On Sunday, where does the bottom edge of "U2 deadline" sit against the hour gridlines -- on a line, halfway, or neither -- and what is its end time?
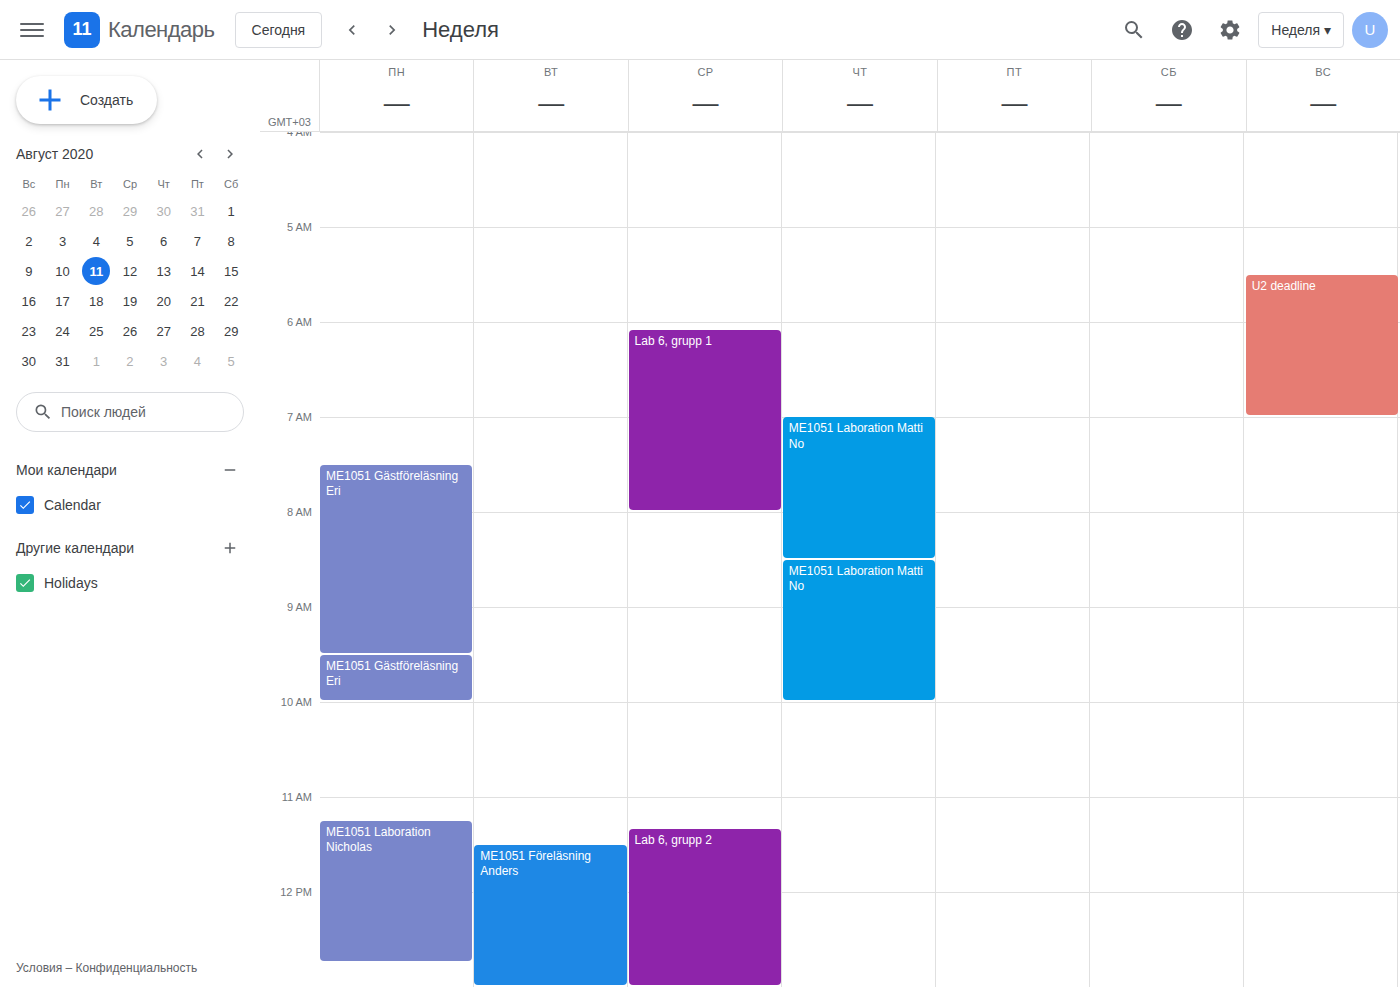
07:00 -- exactly on the 07:00 line.